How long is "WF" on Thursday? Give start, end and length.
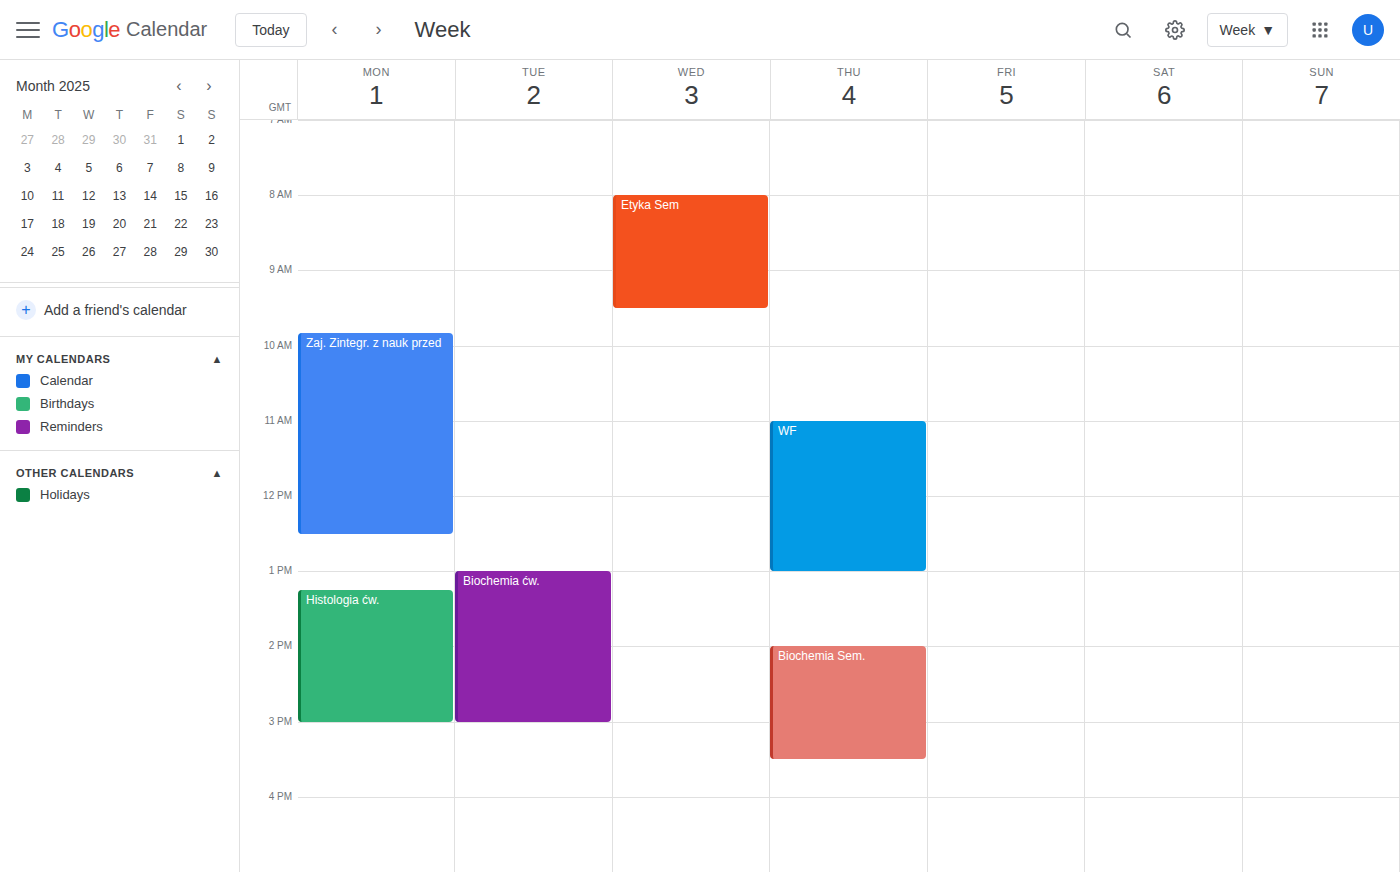
11:00 AM to 1:00 PM, 2 hours